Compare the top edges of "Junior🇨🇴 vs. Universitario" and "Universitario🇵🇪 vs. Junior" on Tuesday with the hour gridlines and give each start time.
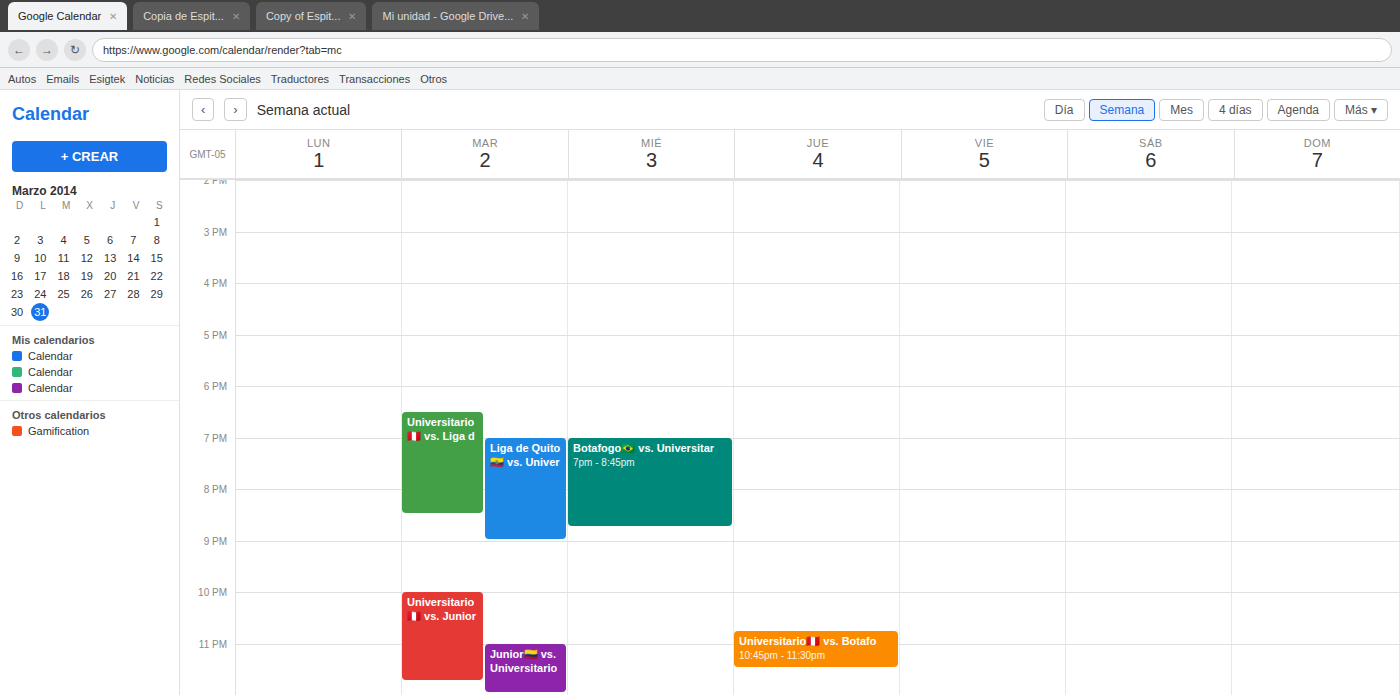
"Junior🇨🇴 vs. Universitario": 11:00 PM, exactly on the 11 PM line. "Universitario🇵🇪 vs. Junior": 10:00 PM, exactly on the 10 PM line.